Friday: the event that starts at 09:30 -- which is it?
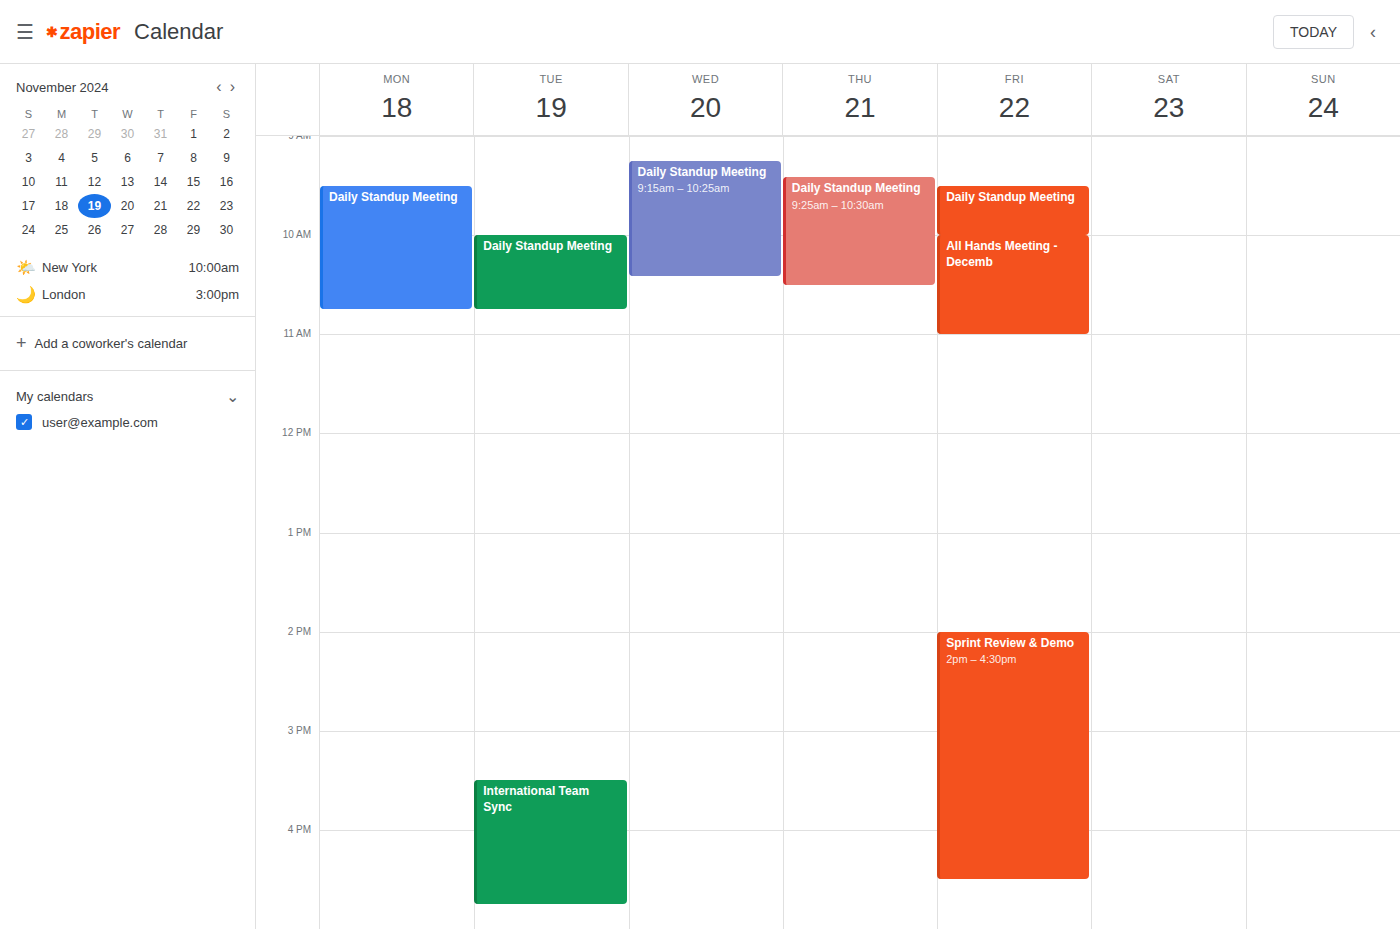
"Daily Standup Meeting"